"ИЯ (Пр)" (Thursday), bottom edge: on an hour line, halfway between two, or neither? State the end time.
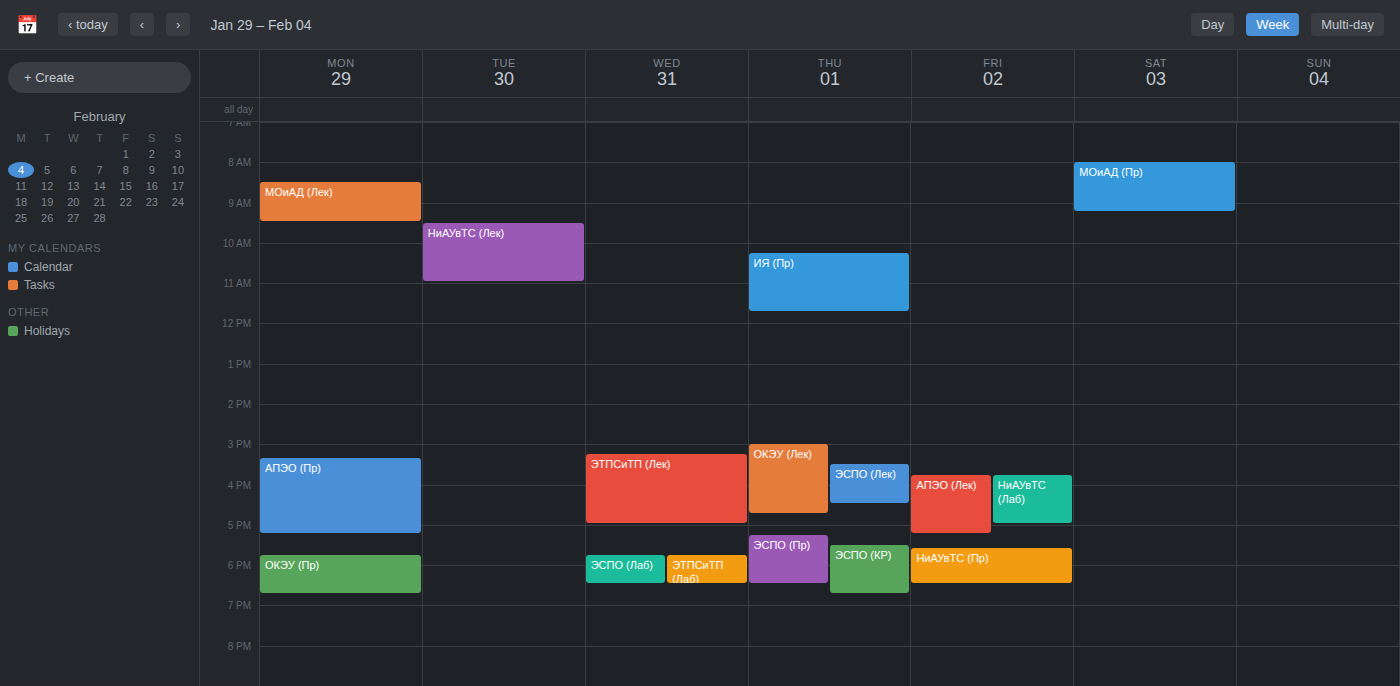
11:45 -- neither: three quarters of the way from the 11:00 line to the 12:00 line.